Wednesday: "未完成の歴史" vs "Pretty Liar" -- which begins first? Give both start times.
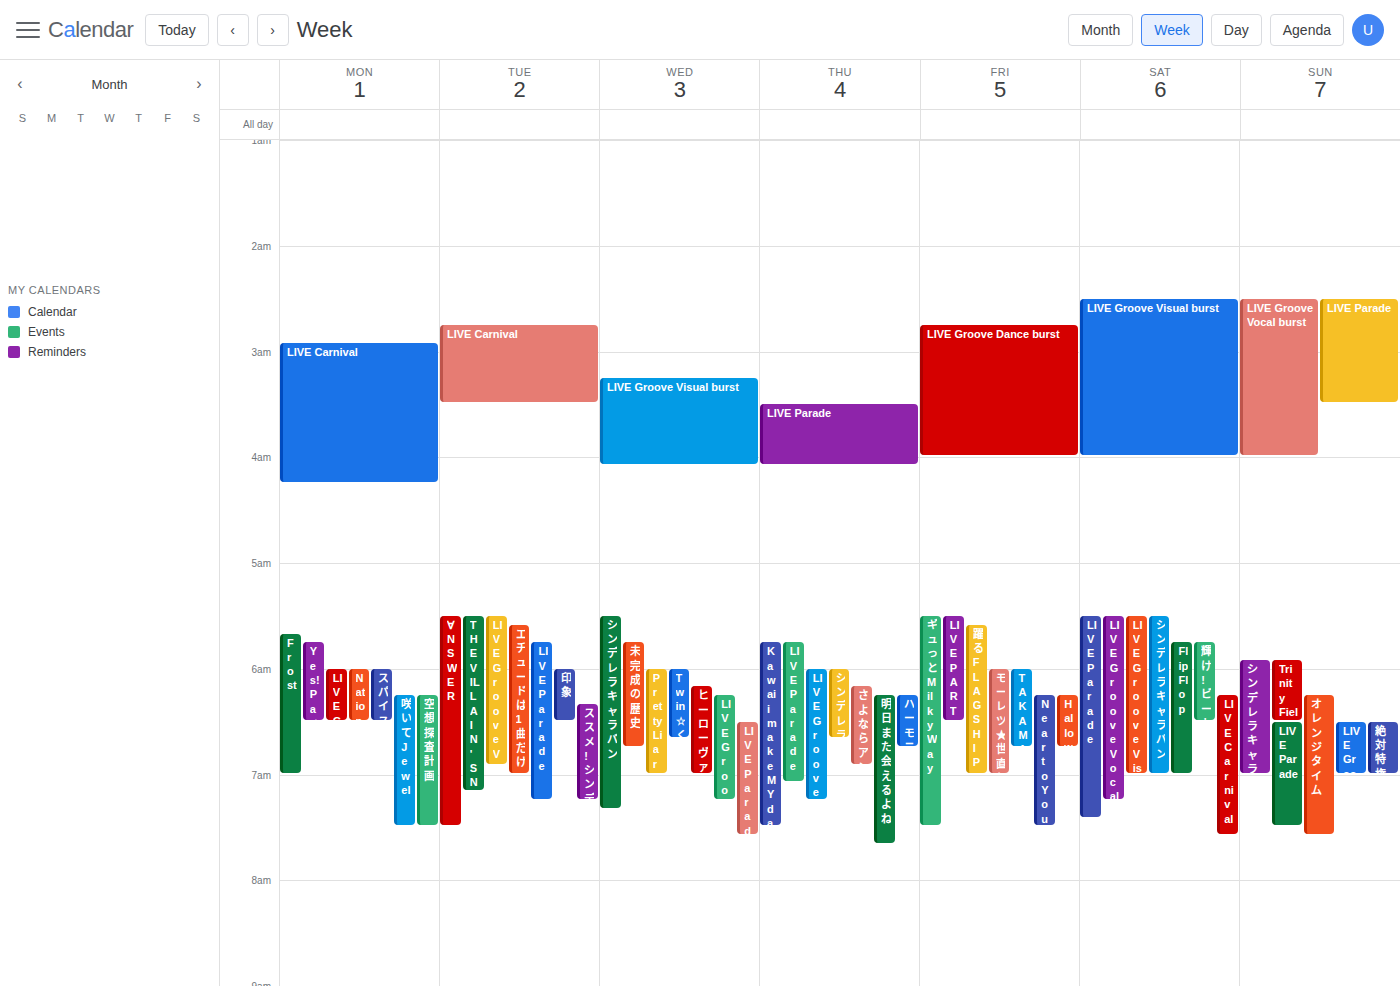
"未完成の歴史" 5:45 AM; "Pretty Liar" 6:00 AM.